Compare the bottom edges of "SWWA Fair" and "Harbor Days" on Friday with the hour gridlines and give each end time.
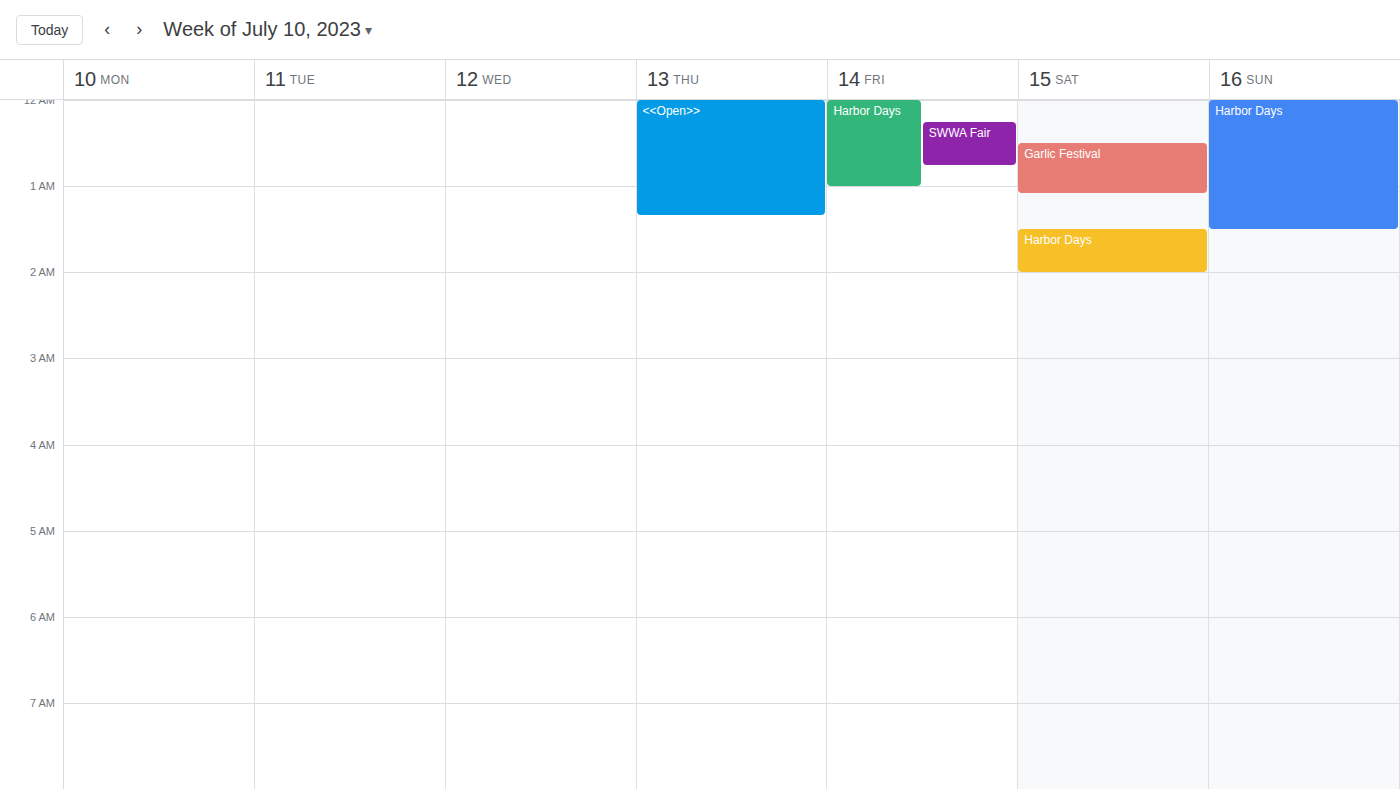
"SWWA Fair": 12:45 AM, neither: three quarters of the way from the 12 AM line to the 1 AM line. "Harbor Days": 1:00 AM, exactly on the 1 AM line.